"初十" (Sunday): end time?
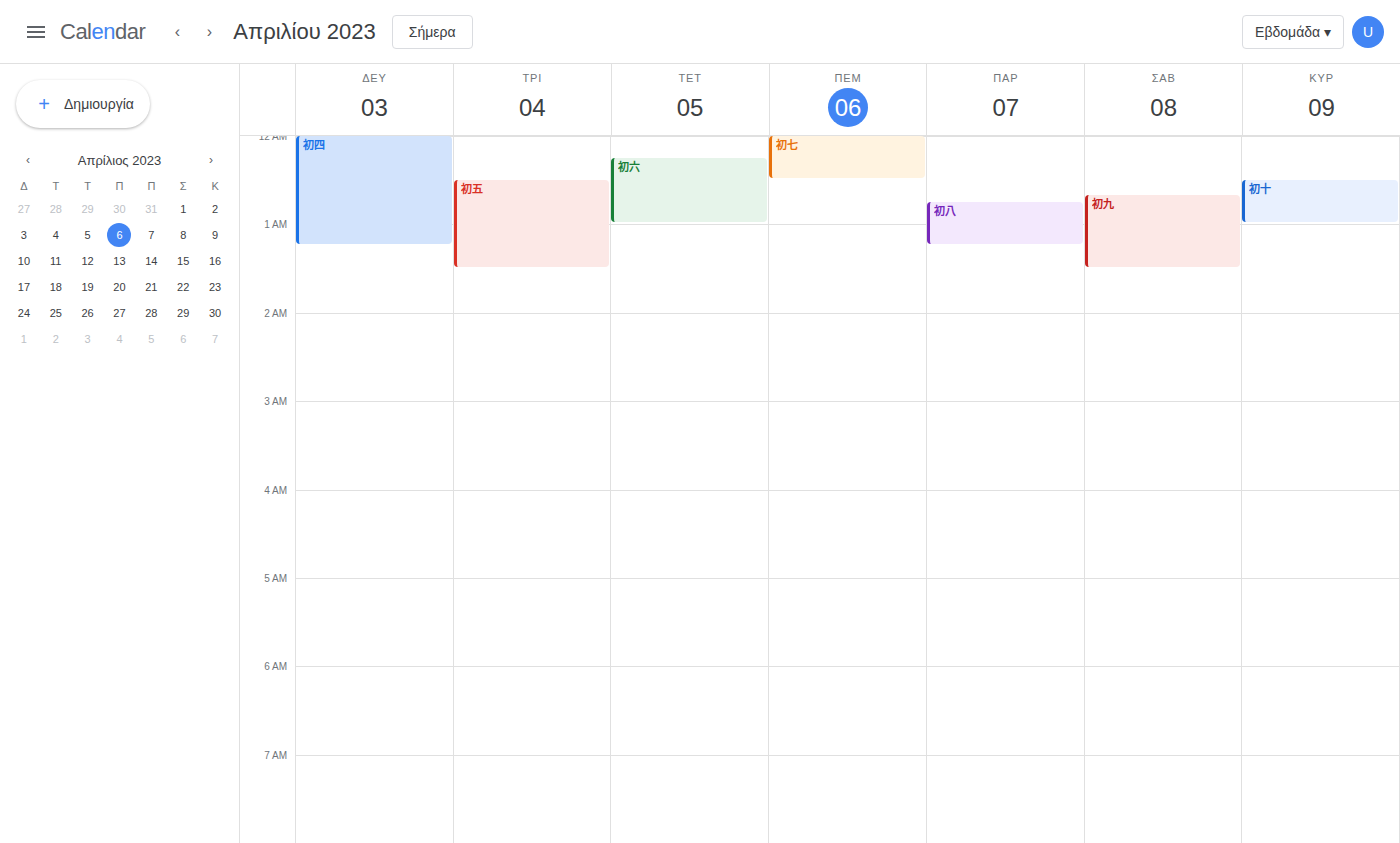
1:00 AM